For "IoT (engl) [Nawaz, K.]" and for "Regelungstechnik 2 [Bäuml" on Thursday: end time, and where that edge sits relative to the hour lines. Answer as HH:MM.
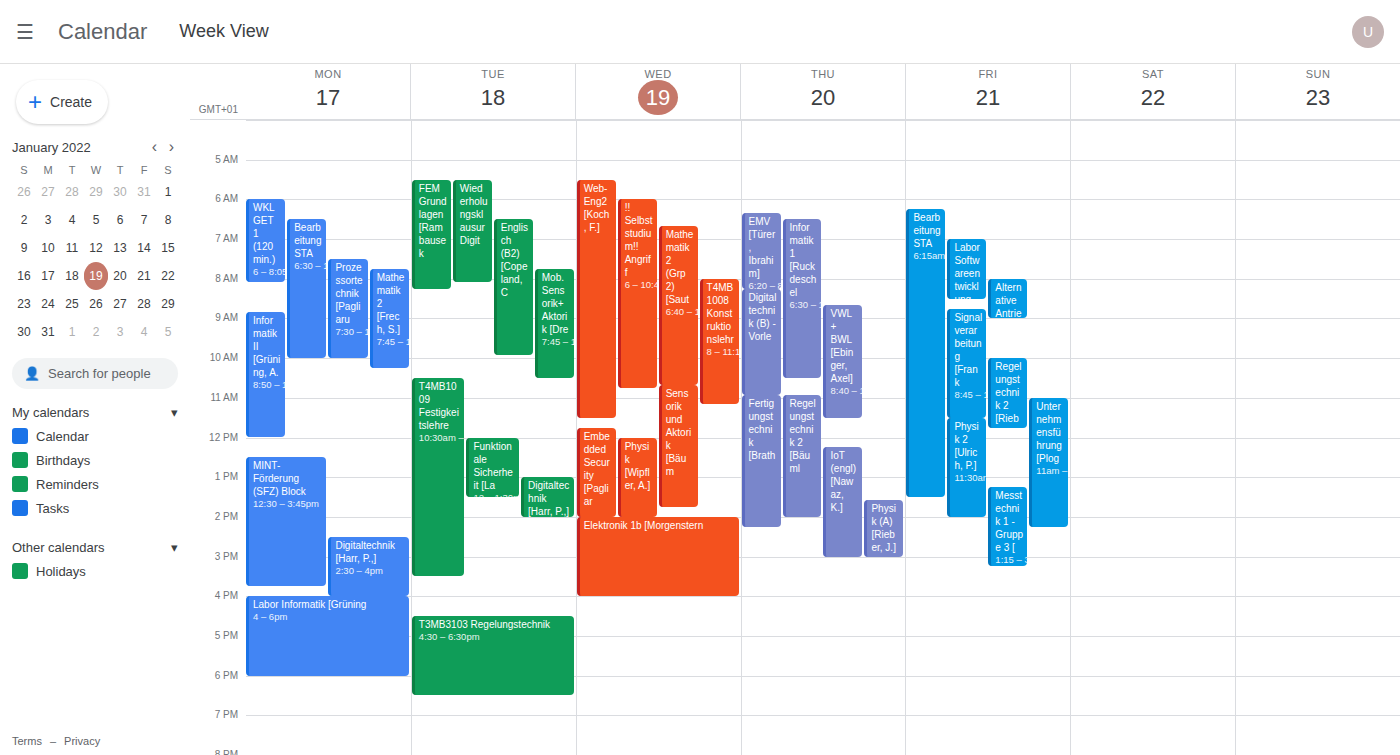
"IoT (engl) [Nawaz, K.]": 15:00, exactly on the 15:00 line. "Regelungstechnik 2 [Bäuml": 14:00, exactly on the 14:00 line.